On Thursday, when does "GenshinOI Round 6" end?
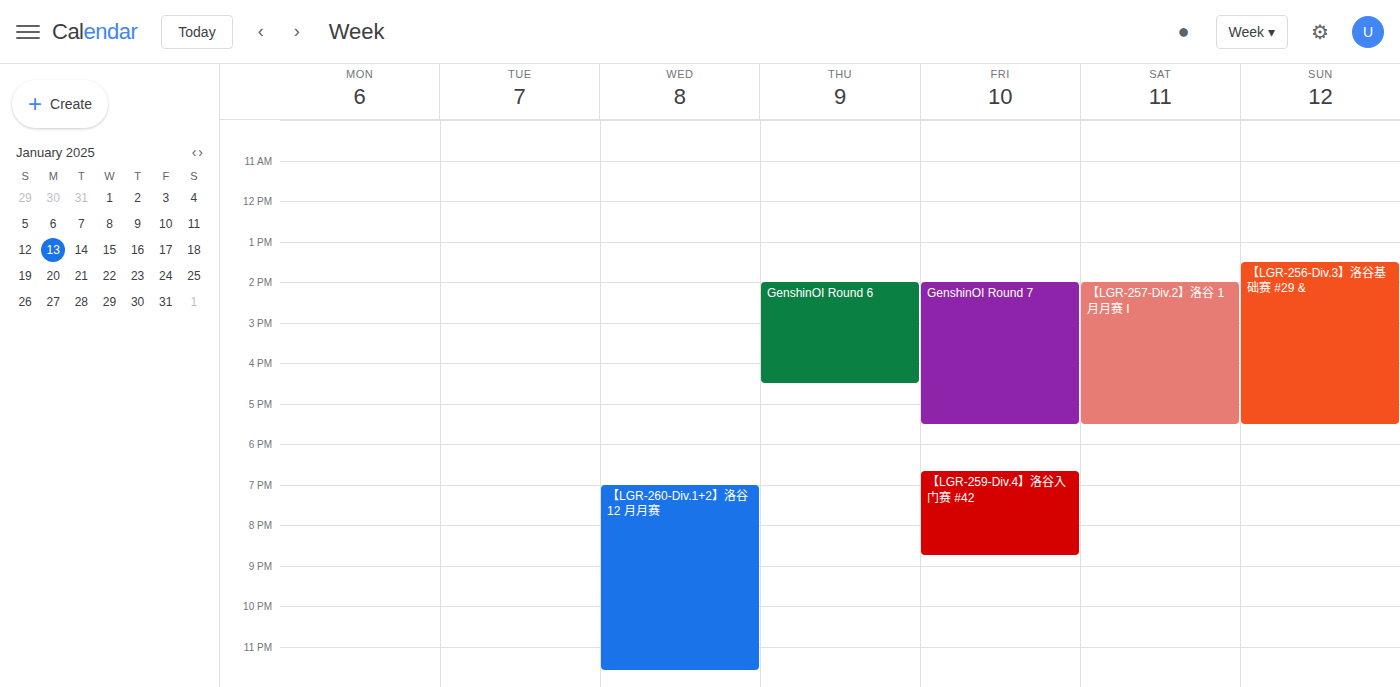
4:30 PM